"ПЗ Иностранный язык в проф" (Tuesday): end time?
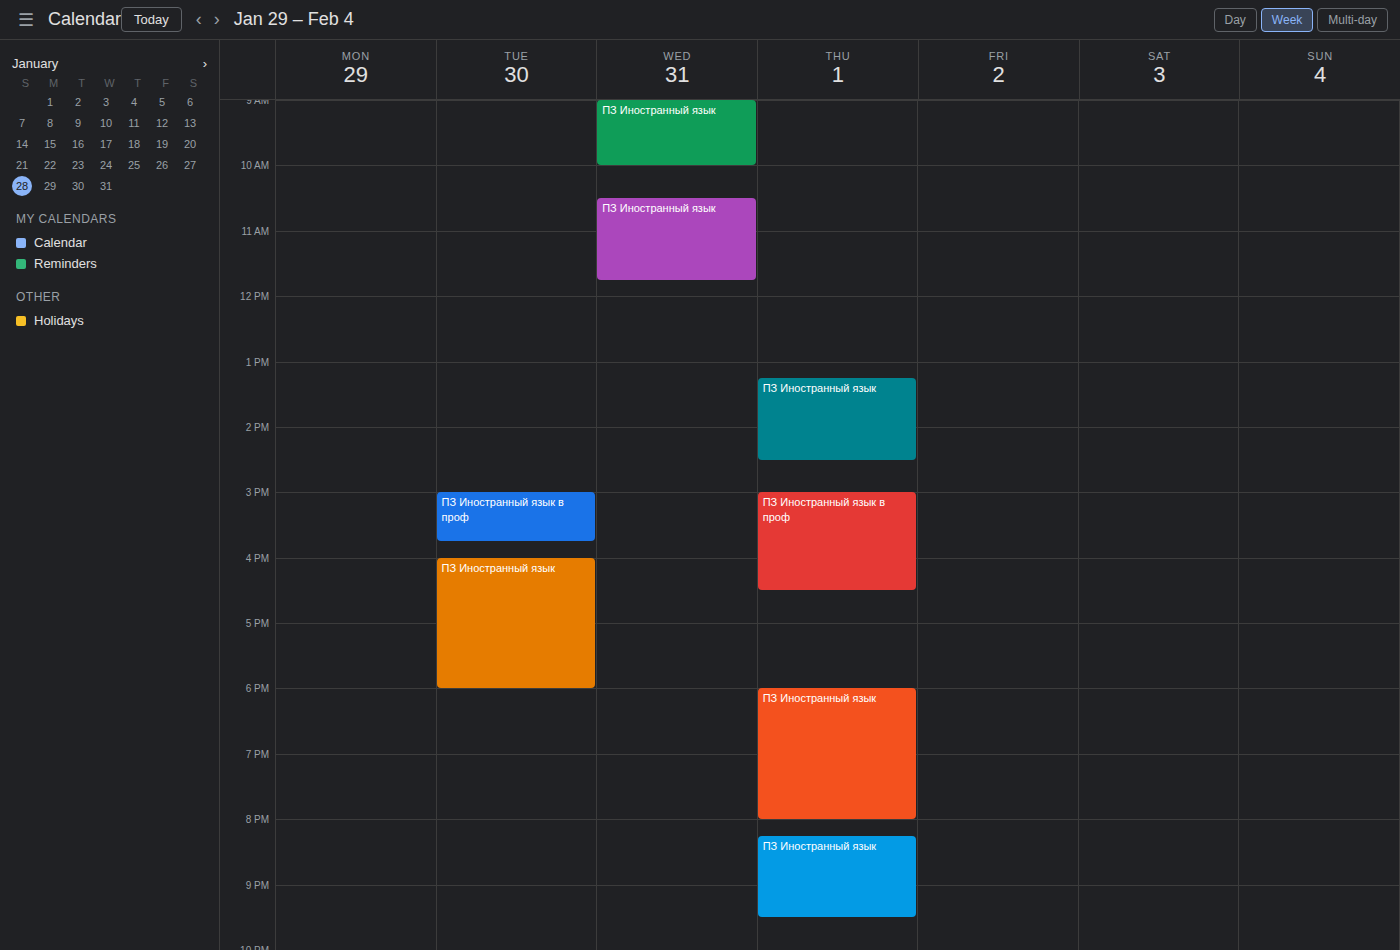
3:45 PM